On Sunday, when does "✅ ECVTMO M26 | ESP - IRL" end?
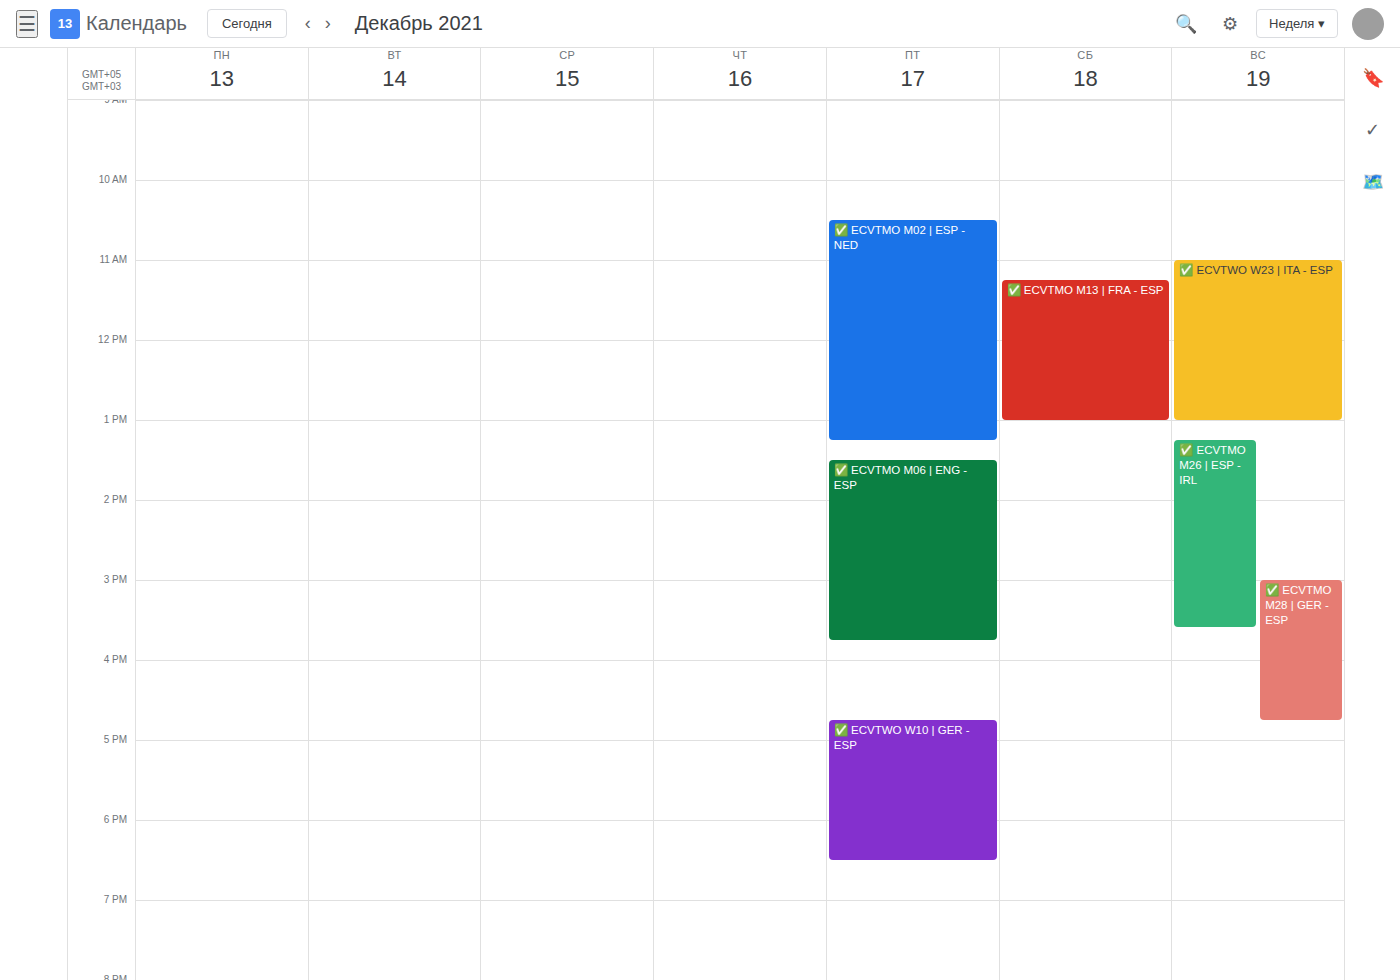
3:35 PM